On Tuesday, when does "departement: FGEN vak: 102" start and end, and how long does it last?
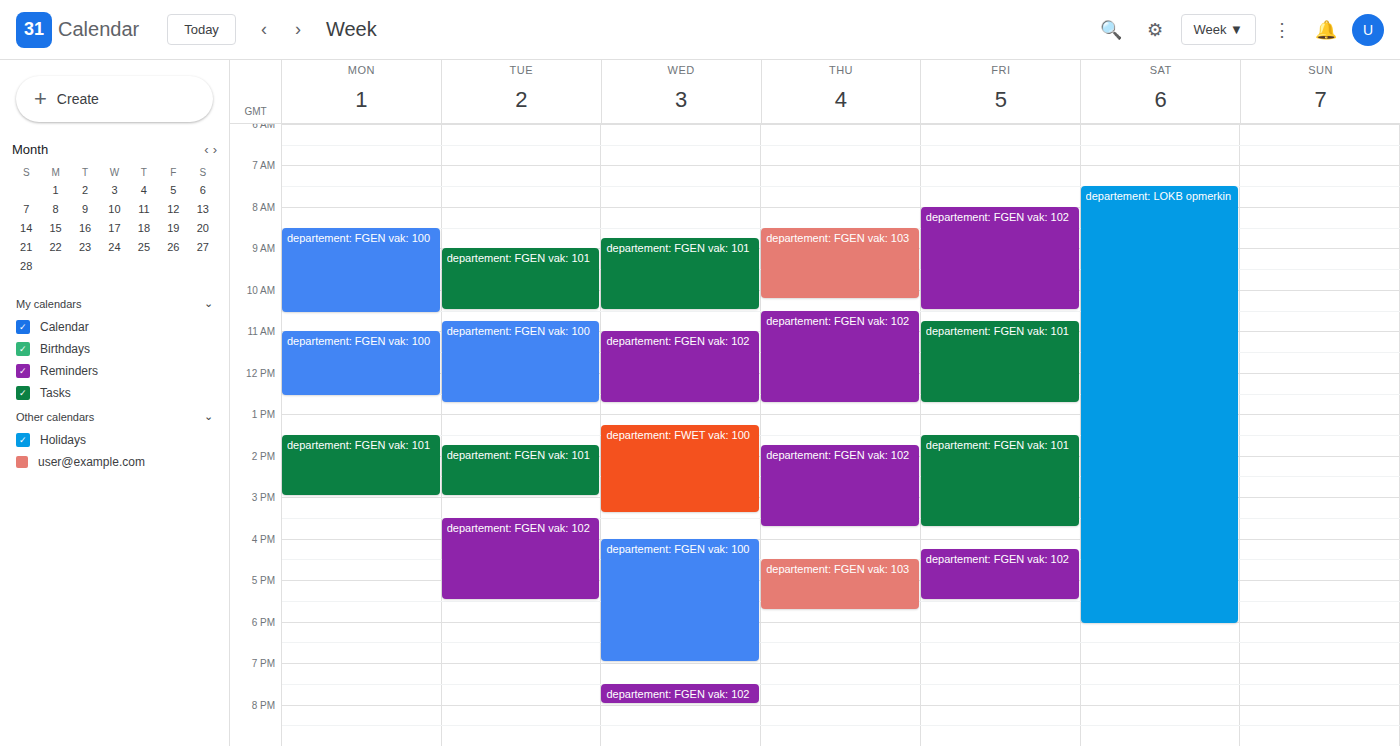
3:30 PM to 5:30 PM, 2 hours